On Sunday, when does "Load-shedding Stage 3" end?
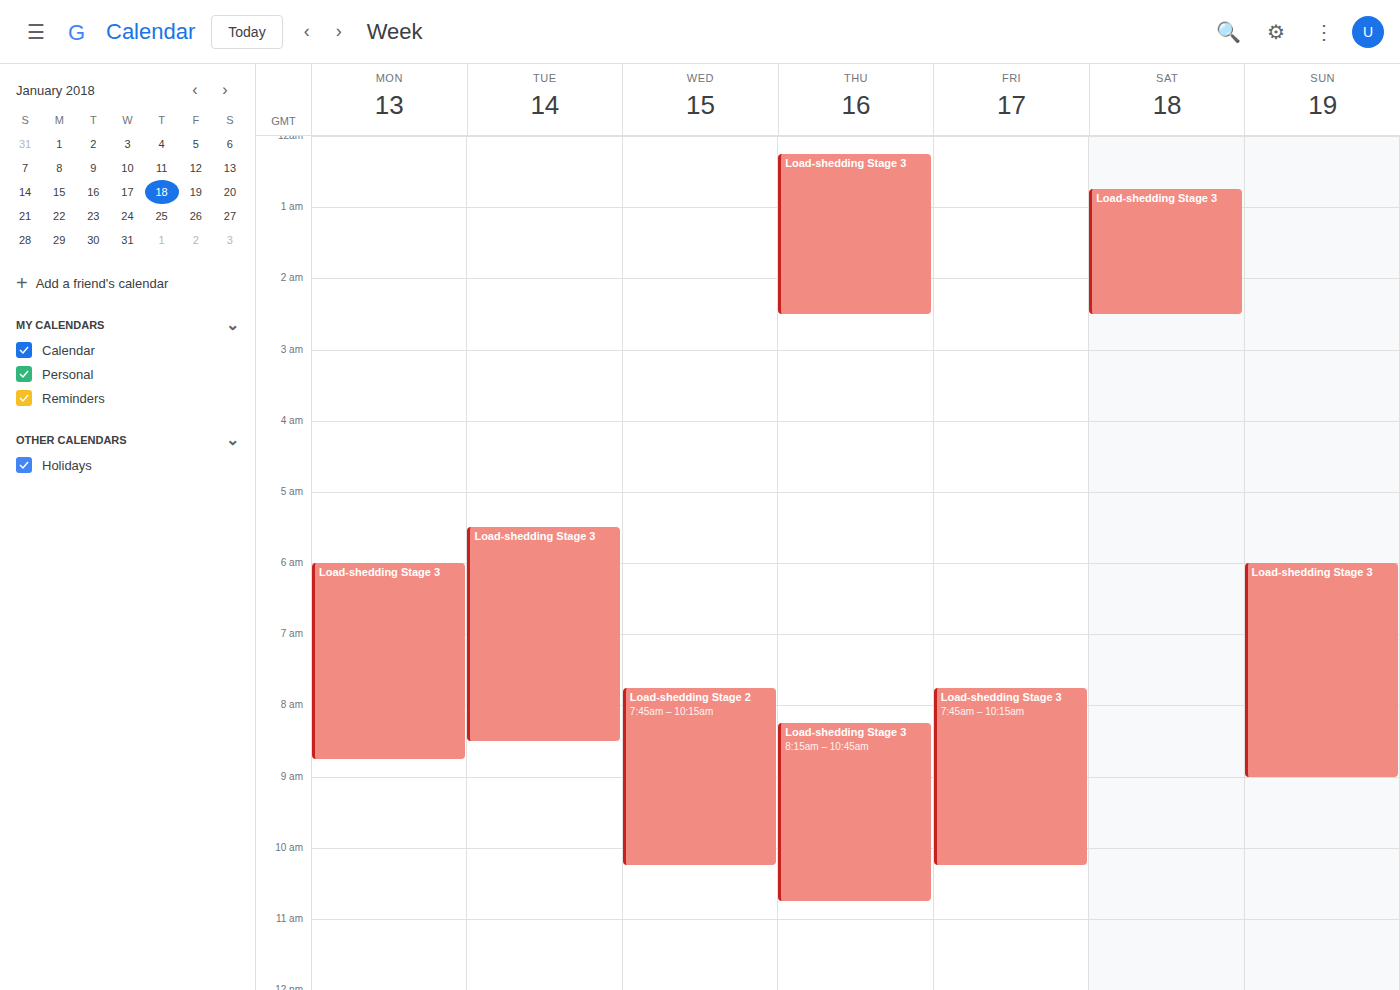
9:00 AM